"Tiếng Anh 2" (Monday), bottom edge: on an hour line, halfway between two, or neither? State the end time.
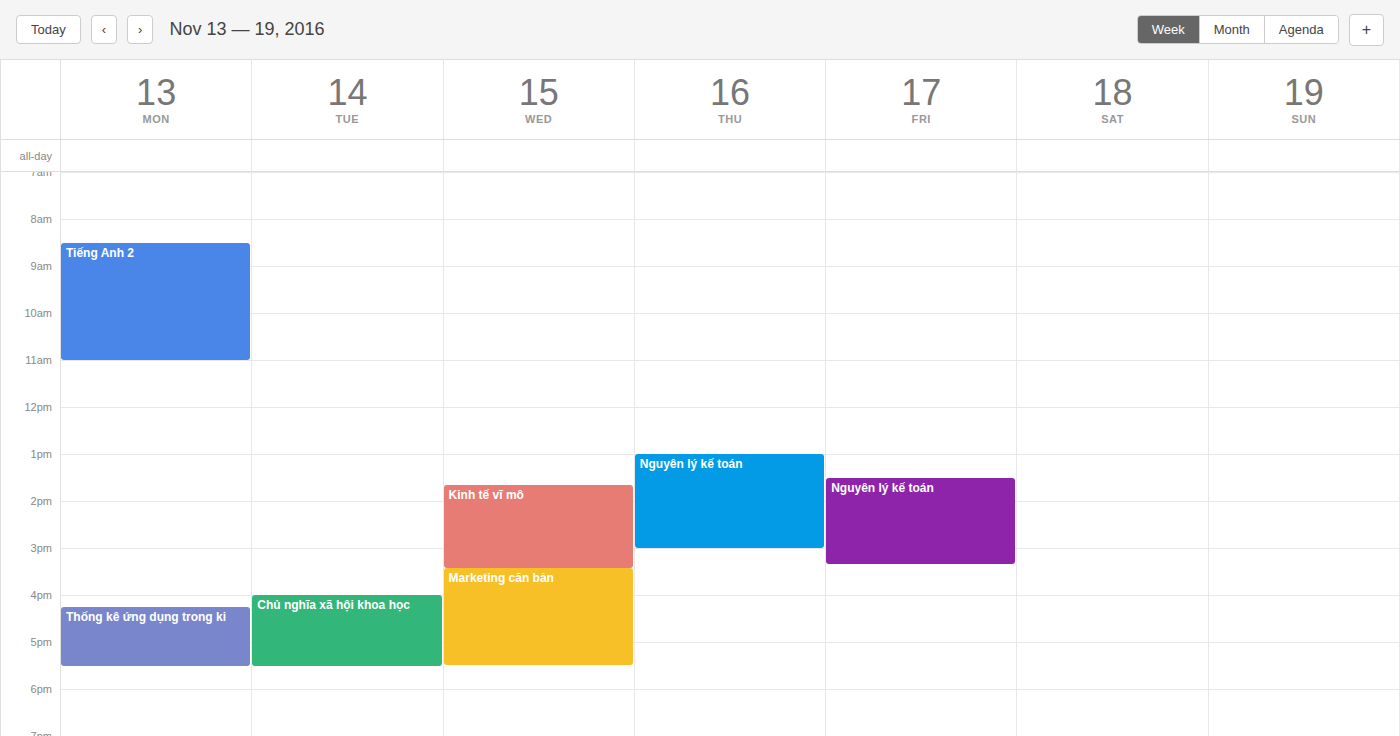
11:00 AM -- exactly on the 11 AM line.